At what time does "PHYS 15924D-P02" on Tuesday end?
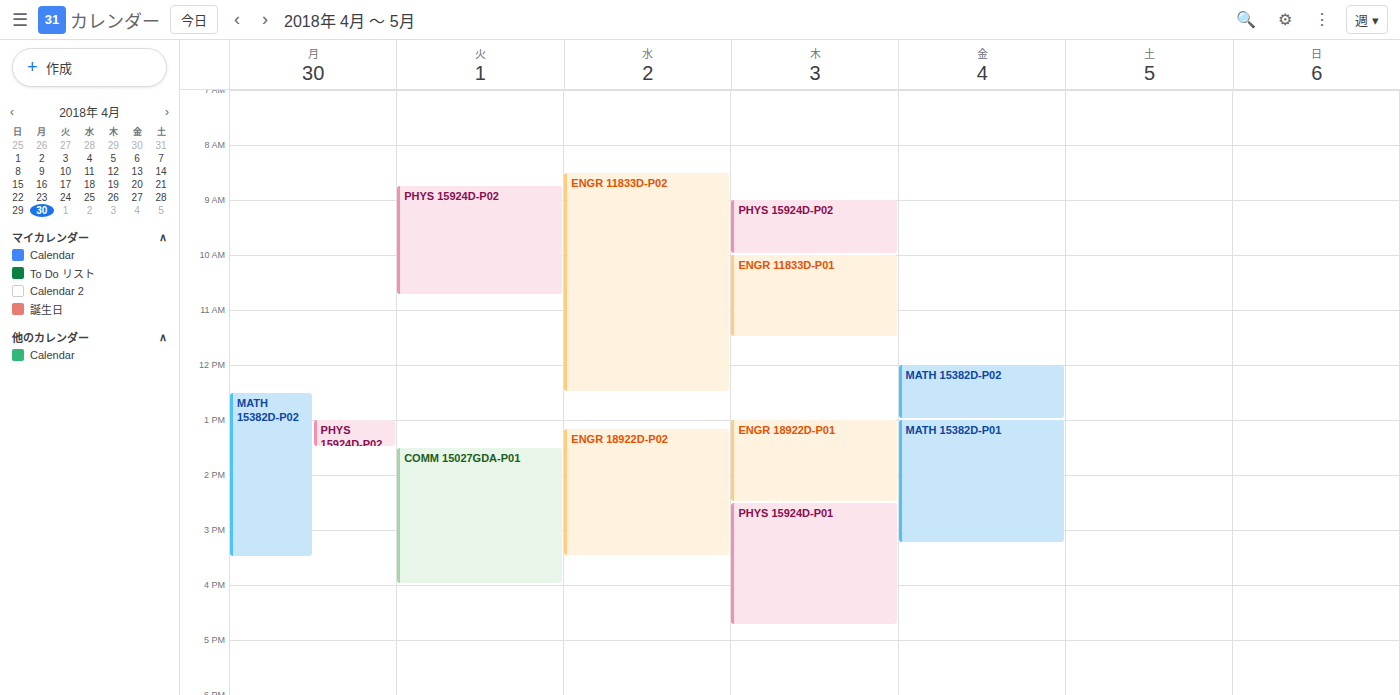
10:45